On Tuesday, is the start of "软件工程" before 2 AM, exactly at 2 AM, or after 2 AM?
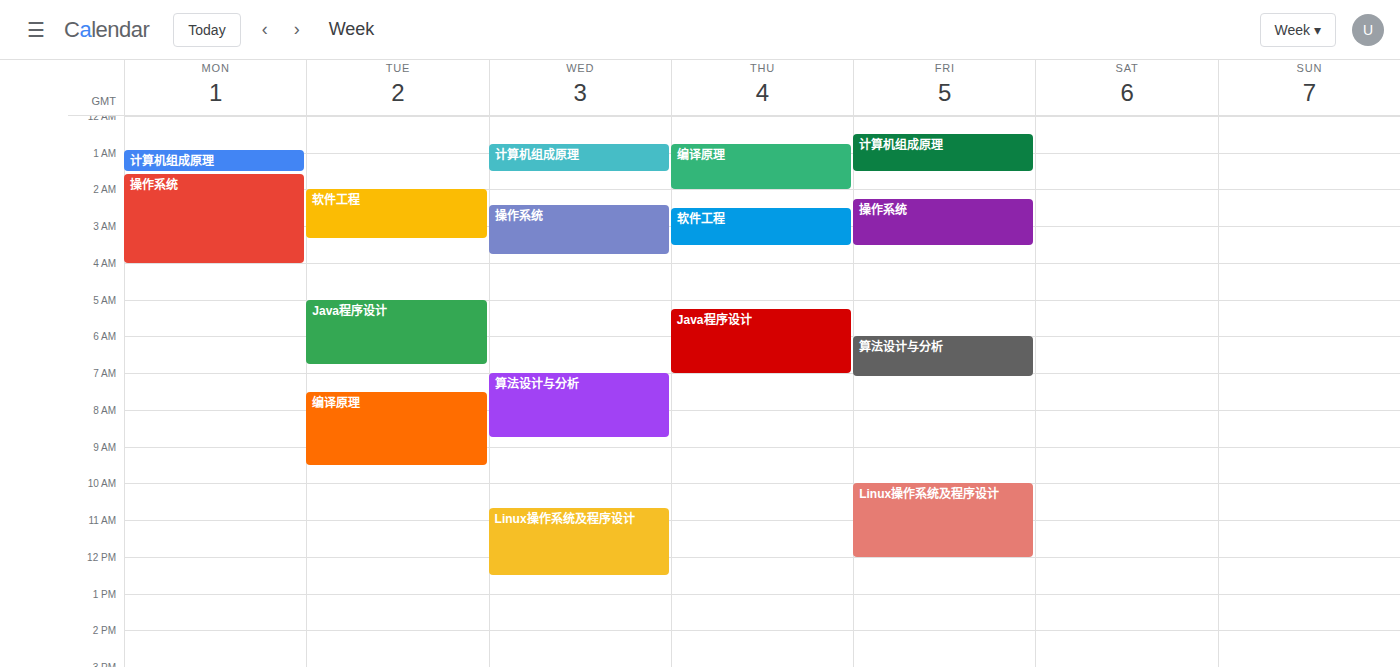
2:00 AM -- exactly at 2 AM, on the 2 AM line.